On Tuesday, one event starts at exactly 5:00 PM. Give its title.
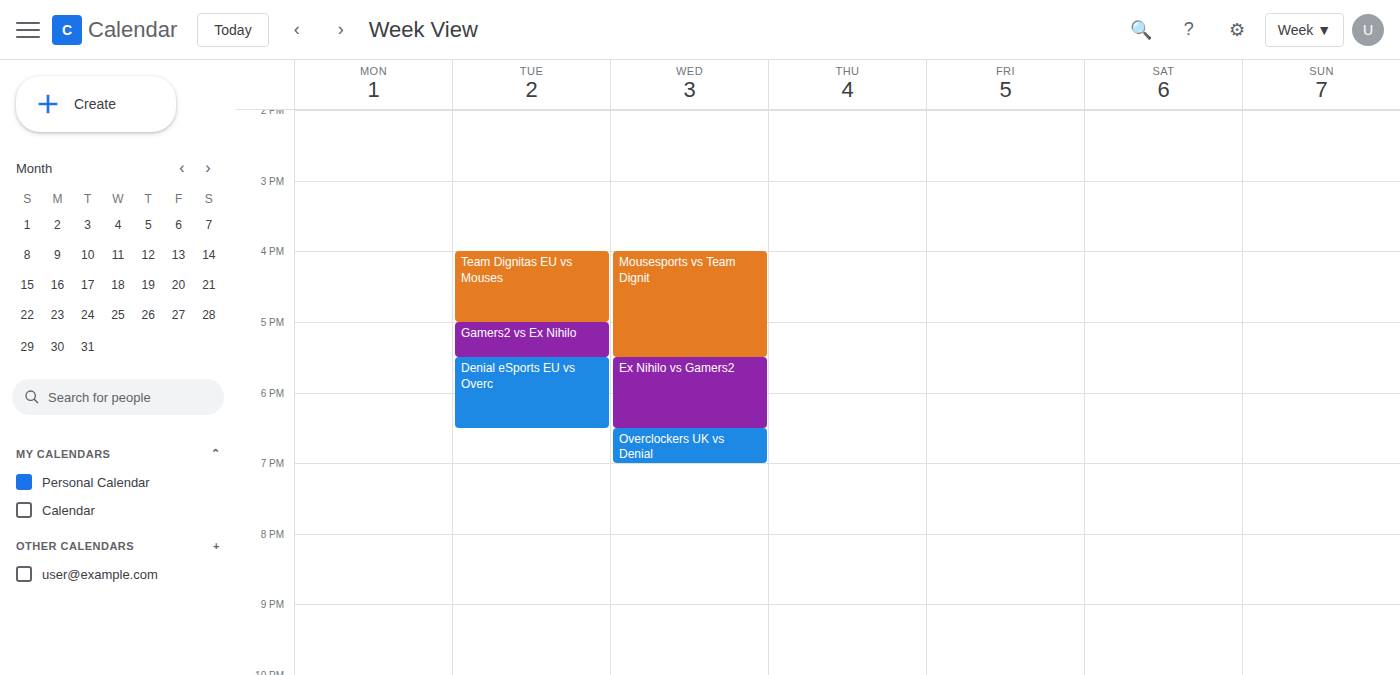
"Gamers2 vs Ex Nihilo"